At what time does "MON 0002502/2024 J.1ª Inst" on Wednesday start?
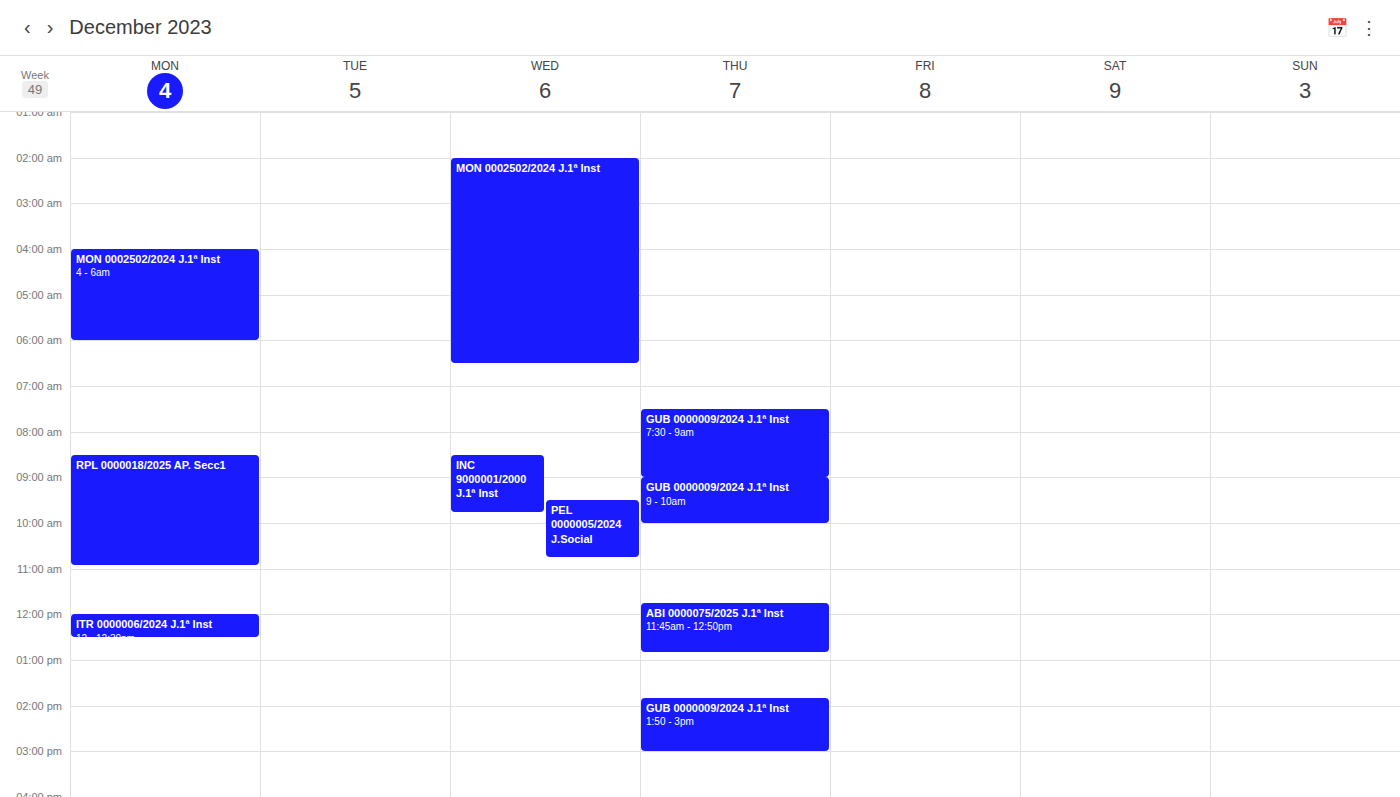
02:00